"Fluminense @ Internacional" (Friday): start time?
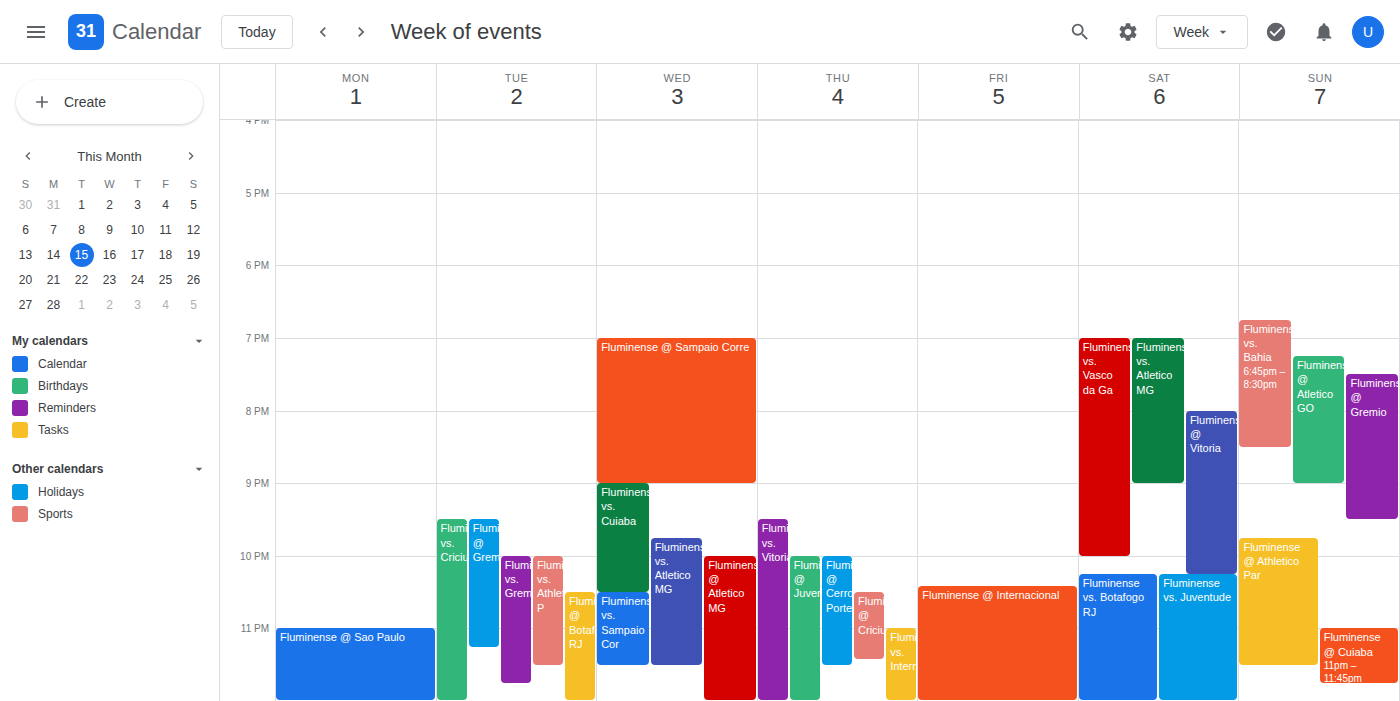
10:25 PM